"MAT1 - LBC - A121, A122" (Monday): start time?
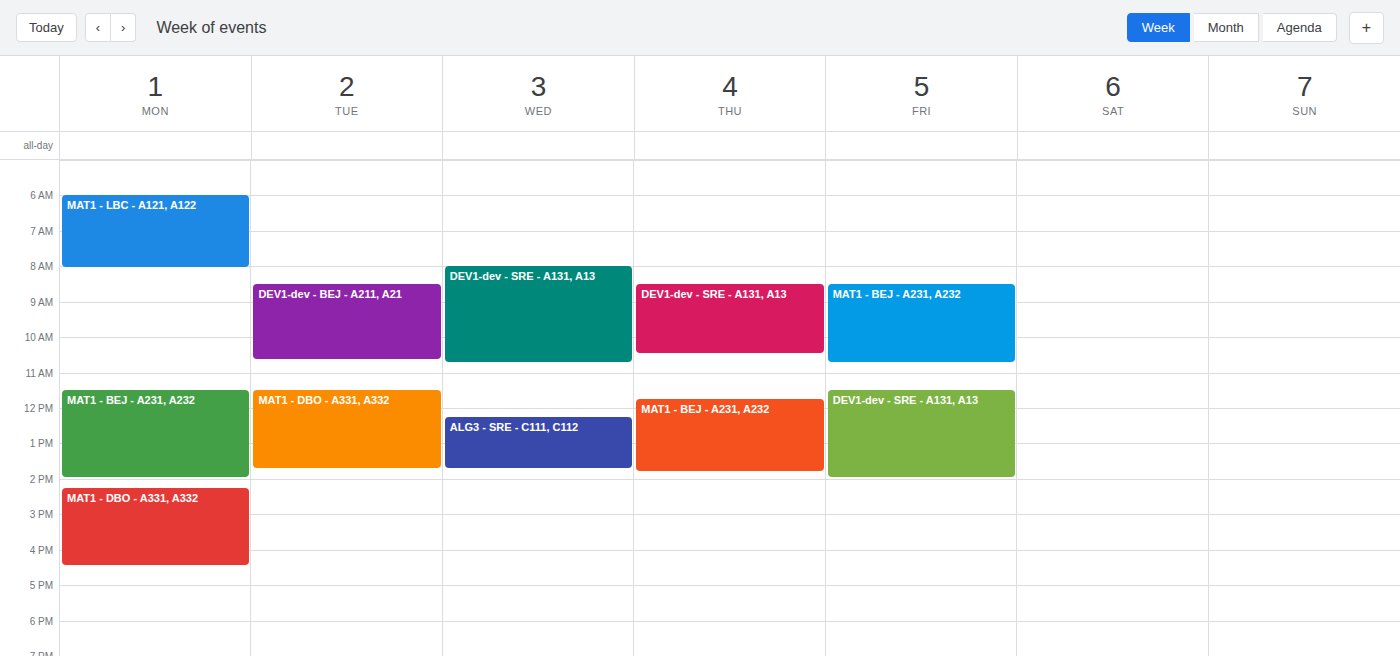
6:00 AM